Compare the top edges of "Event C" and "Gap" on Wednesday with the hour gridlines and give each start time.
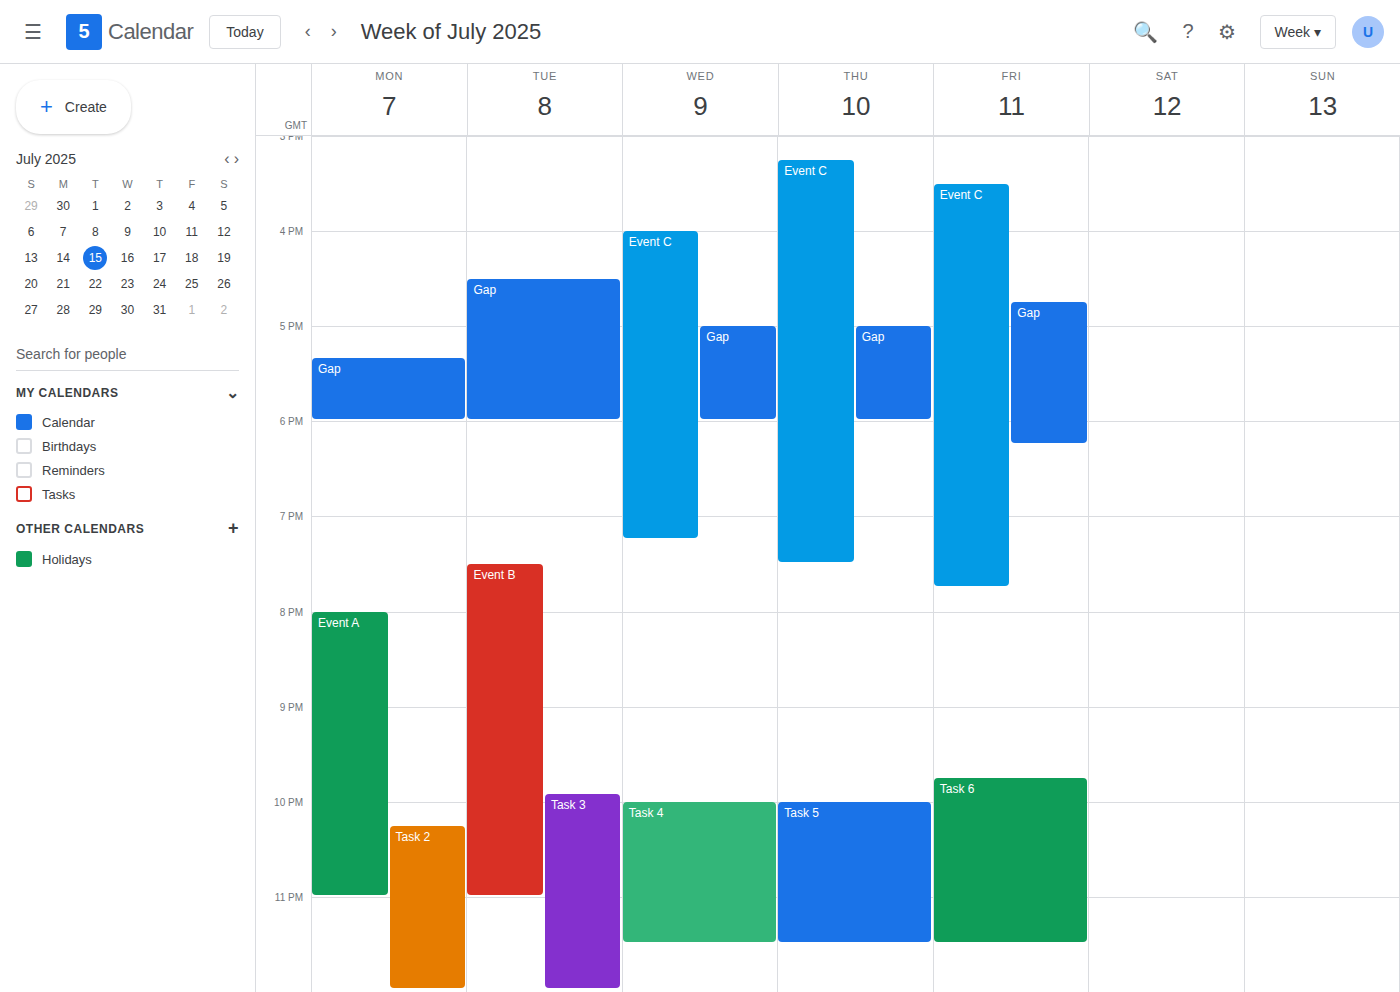
"Event C": 4:00 PM, exactly on the 4 PM line. "Gap": 5:00 PM, exactly on the 5 PM line.